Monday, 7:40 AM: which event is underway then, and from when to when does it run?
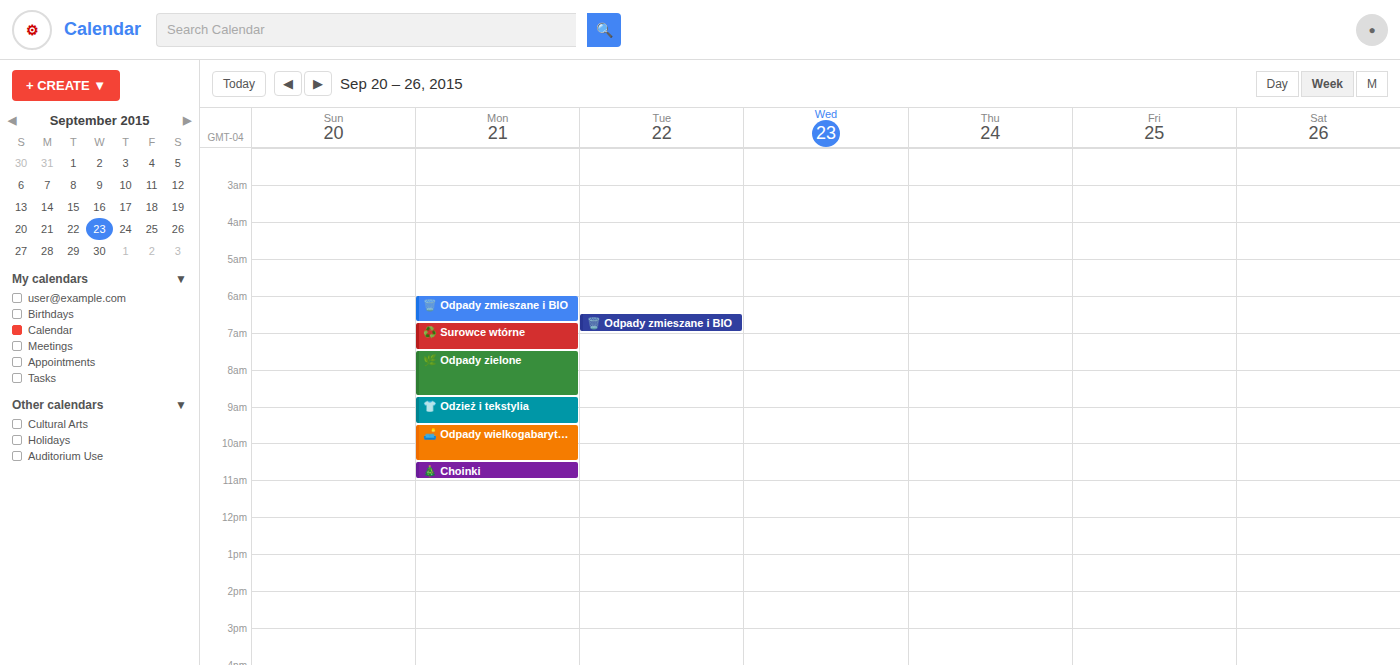
"🌿 Odpady zielone", 7:30 AM to 8:45 AM